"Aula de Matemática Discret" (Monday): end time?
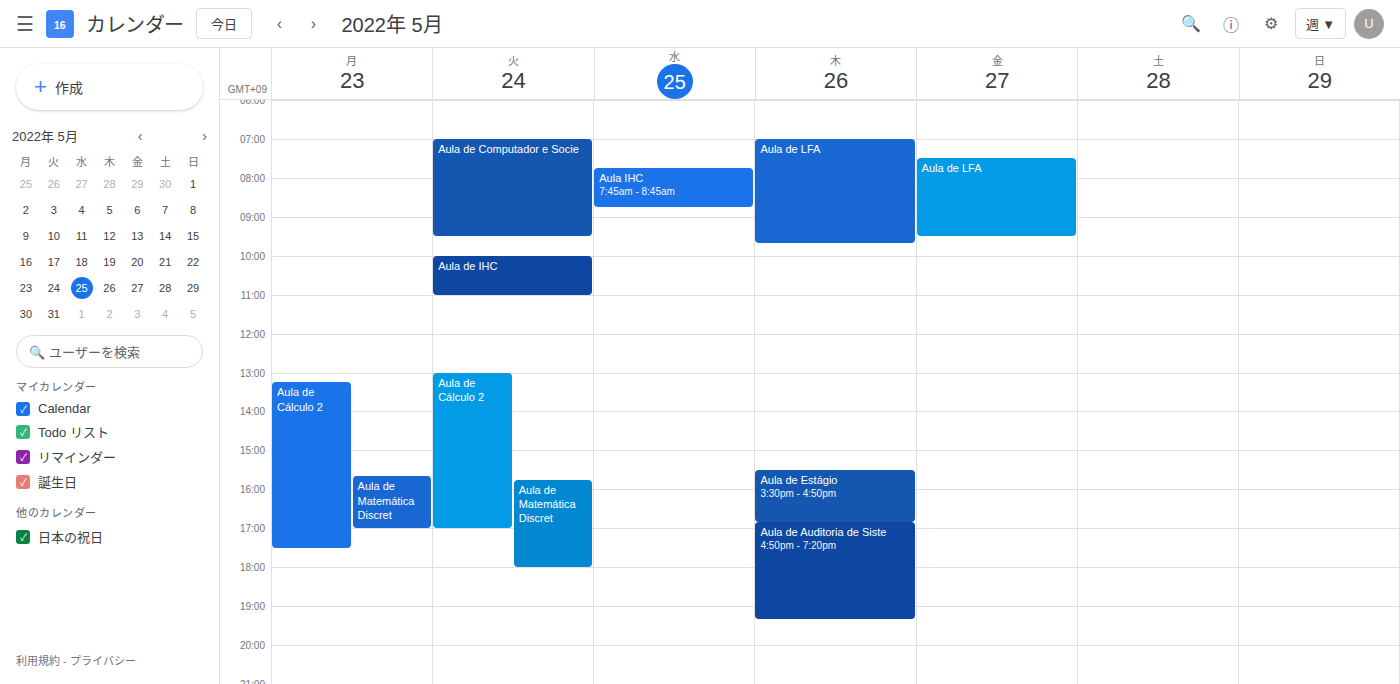
5:00 PM